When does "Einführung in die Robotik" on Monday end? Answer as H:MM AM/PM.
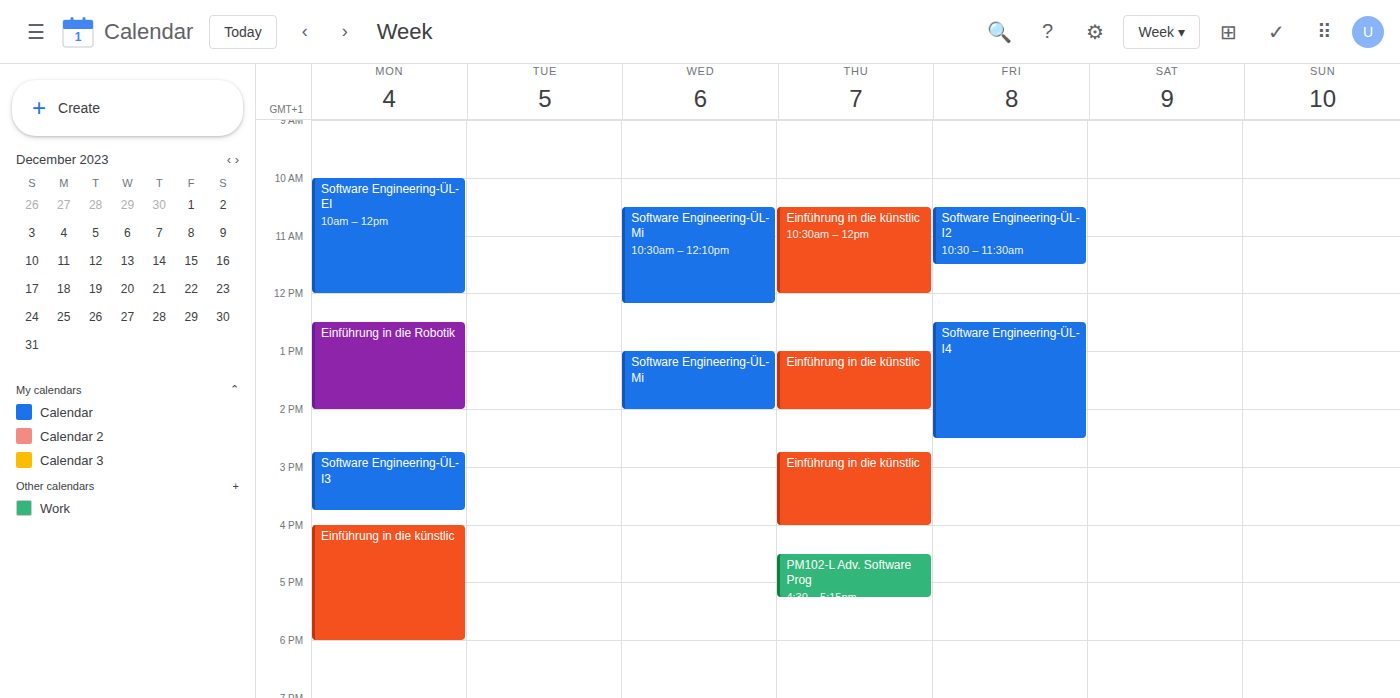
2:00 PM